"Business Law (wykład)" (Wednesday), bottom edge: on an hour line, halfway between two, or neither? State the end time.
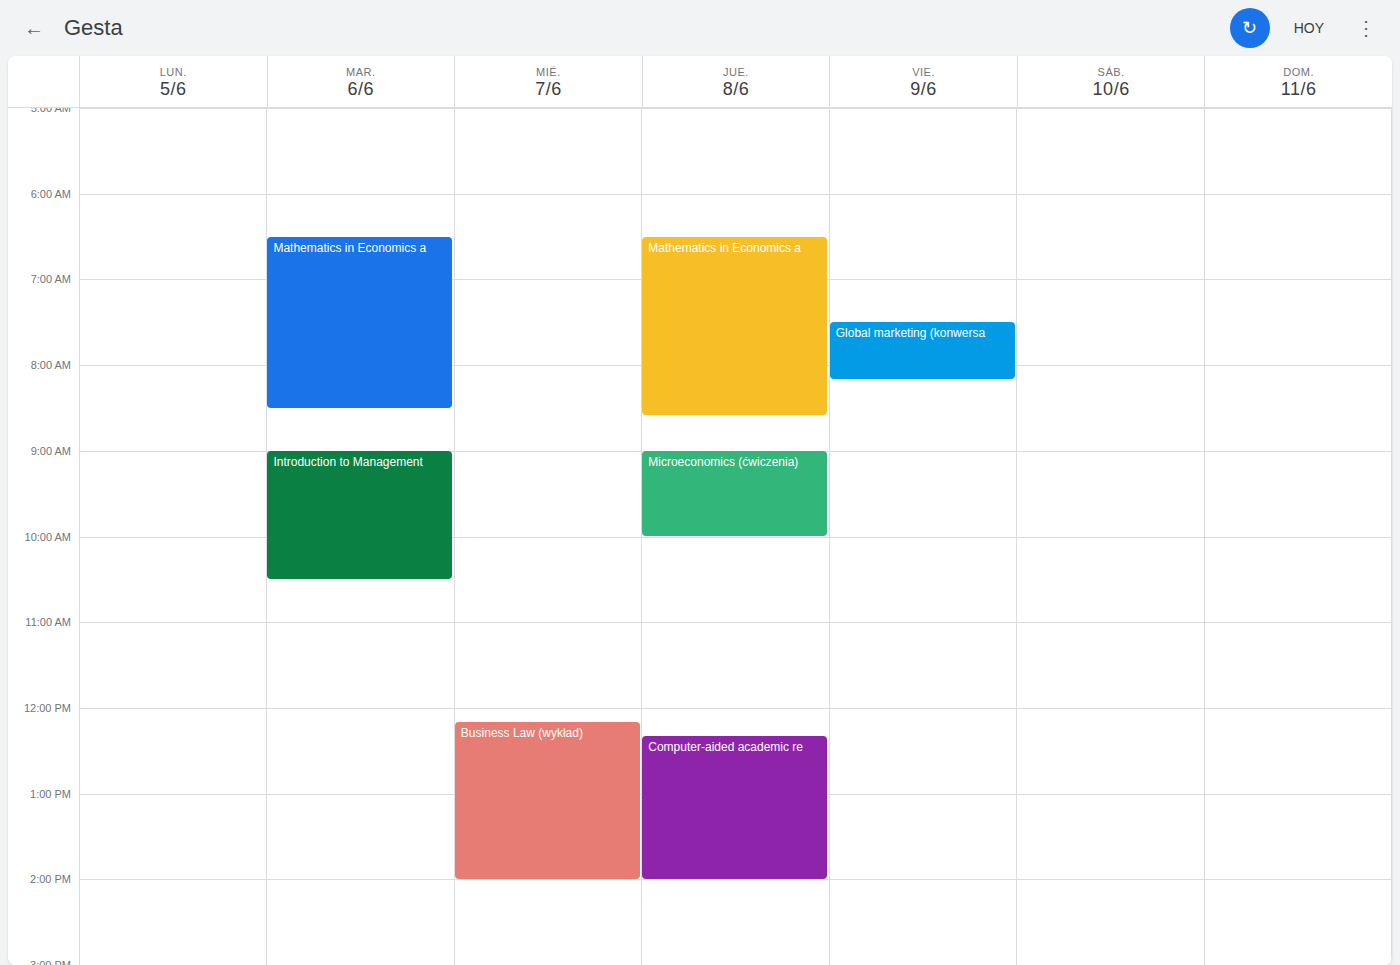
2:00 PM -- exactly on the 2 PM line.